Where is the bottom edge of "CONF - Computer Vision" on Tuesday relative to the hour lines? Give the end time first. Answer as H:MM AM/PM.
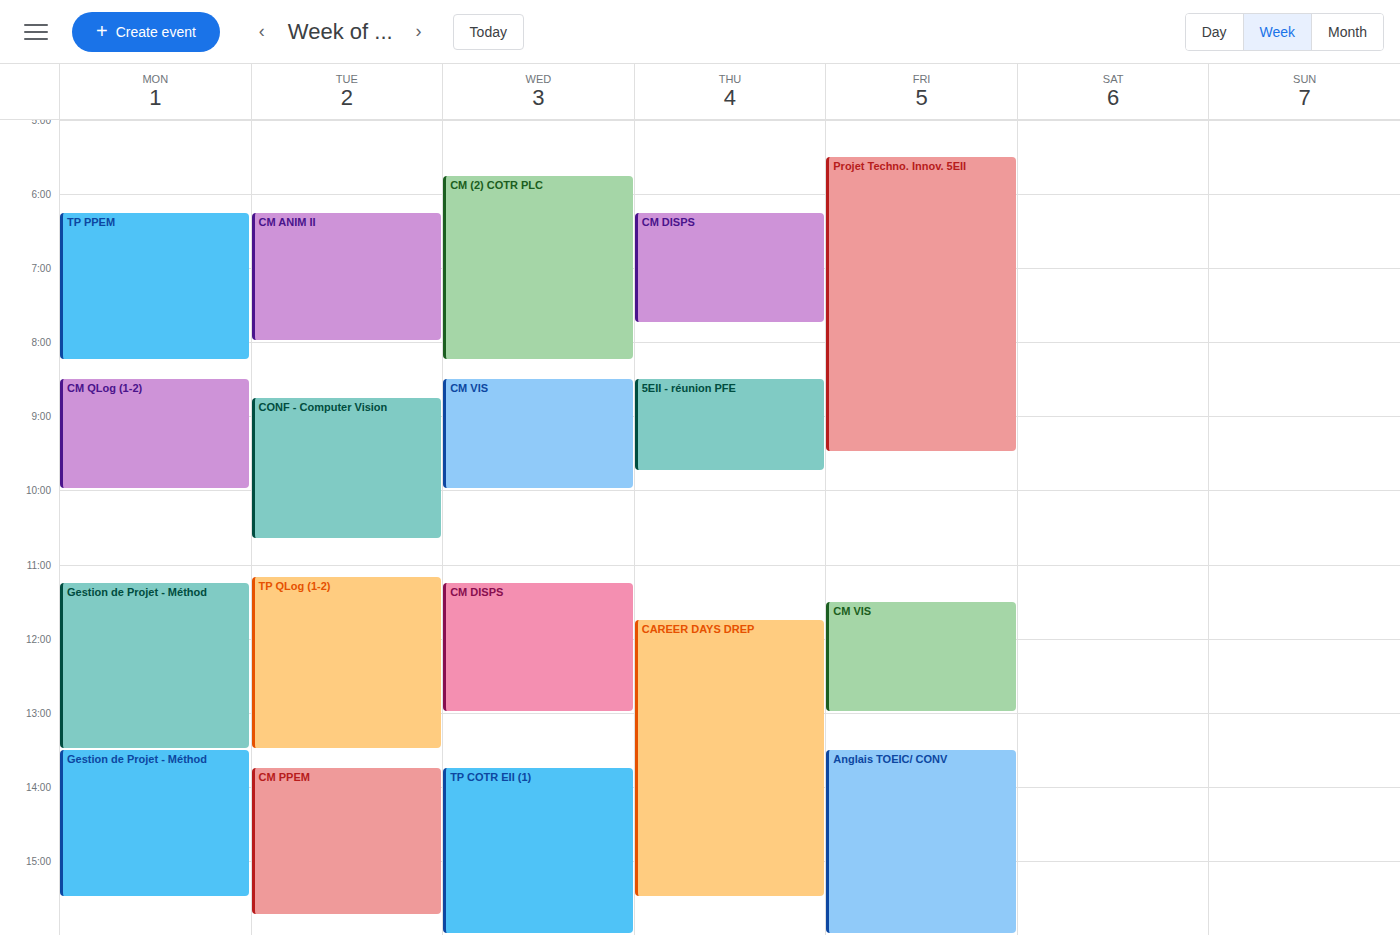
10:40 AM -- neither: 40 minutes below the 10 AM line and 20 minutes above the 11 AM line.